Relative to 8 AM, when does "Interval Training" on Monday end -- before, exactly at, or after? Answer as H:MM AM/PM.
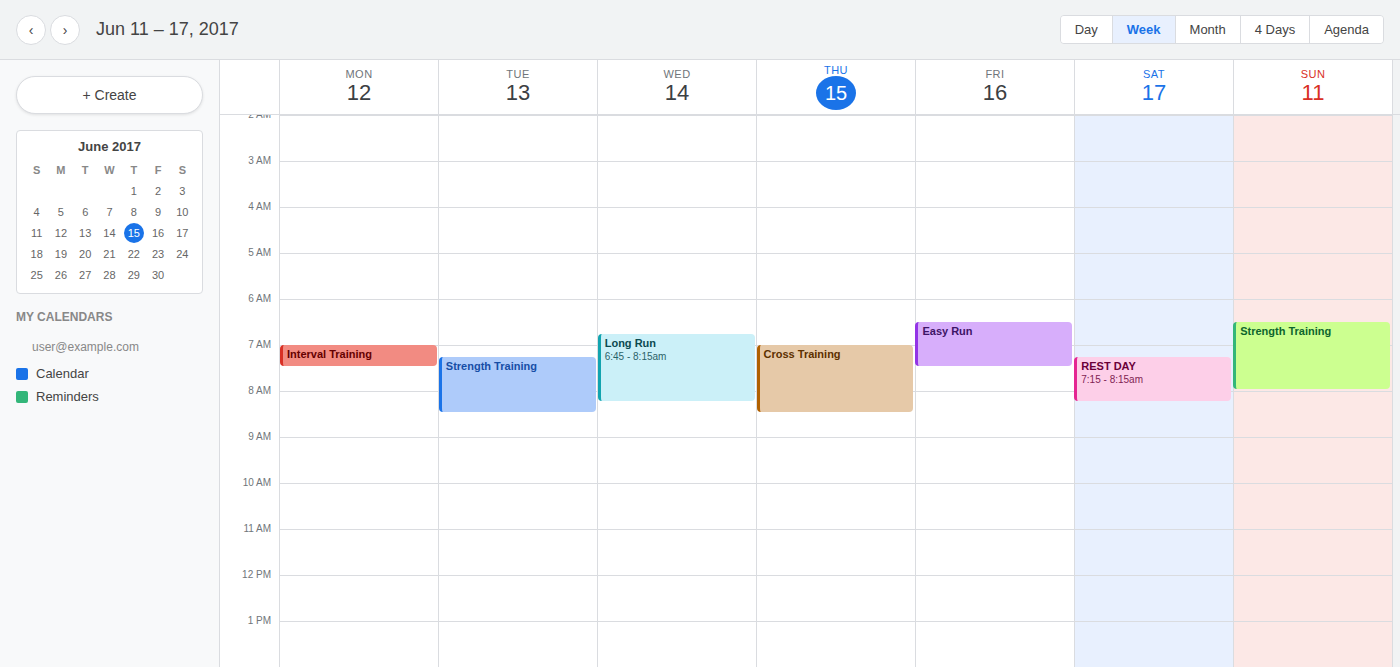
7:30 AM -- before 8 AM, 30 minutes above the 8 AM line.